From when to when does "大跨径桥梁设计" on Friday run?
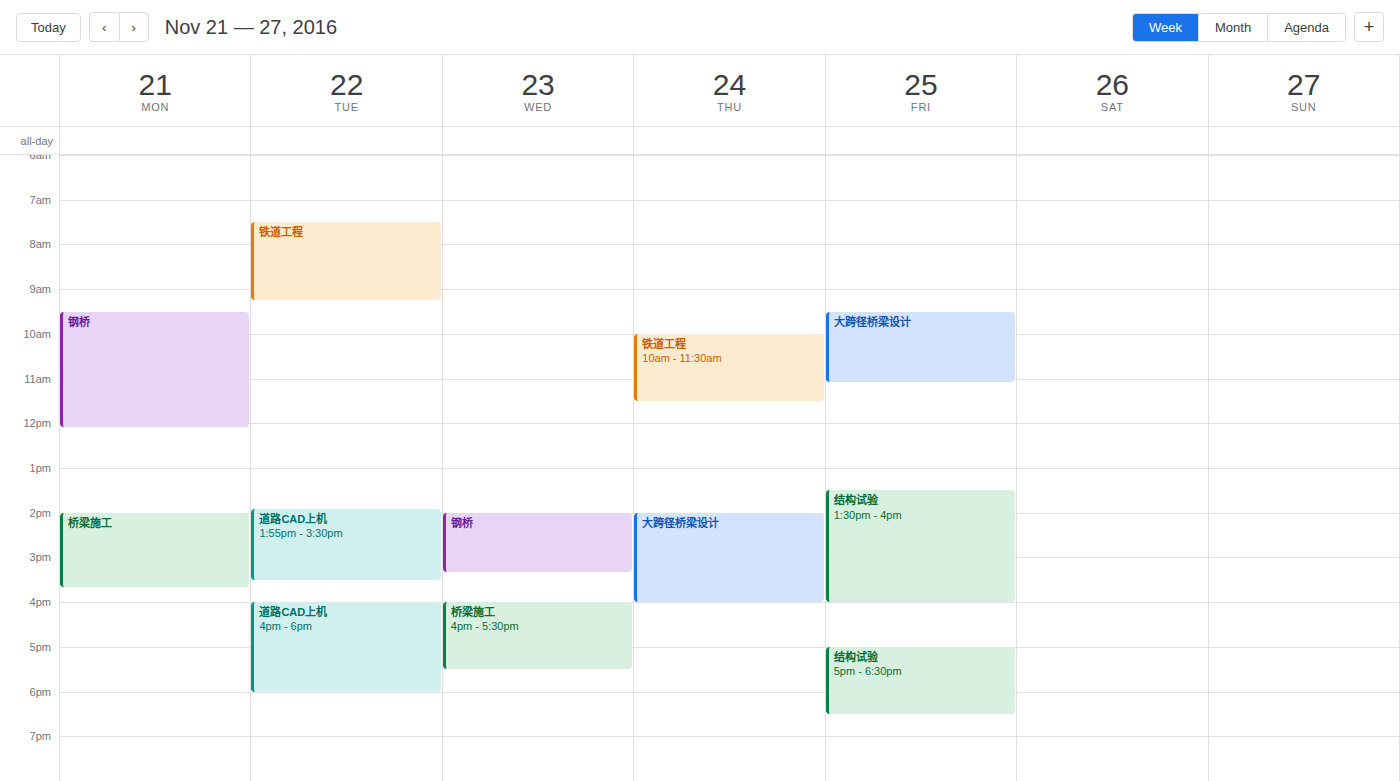
9:30 AM to 11:05 AM